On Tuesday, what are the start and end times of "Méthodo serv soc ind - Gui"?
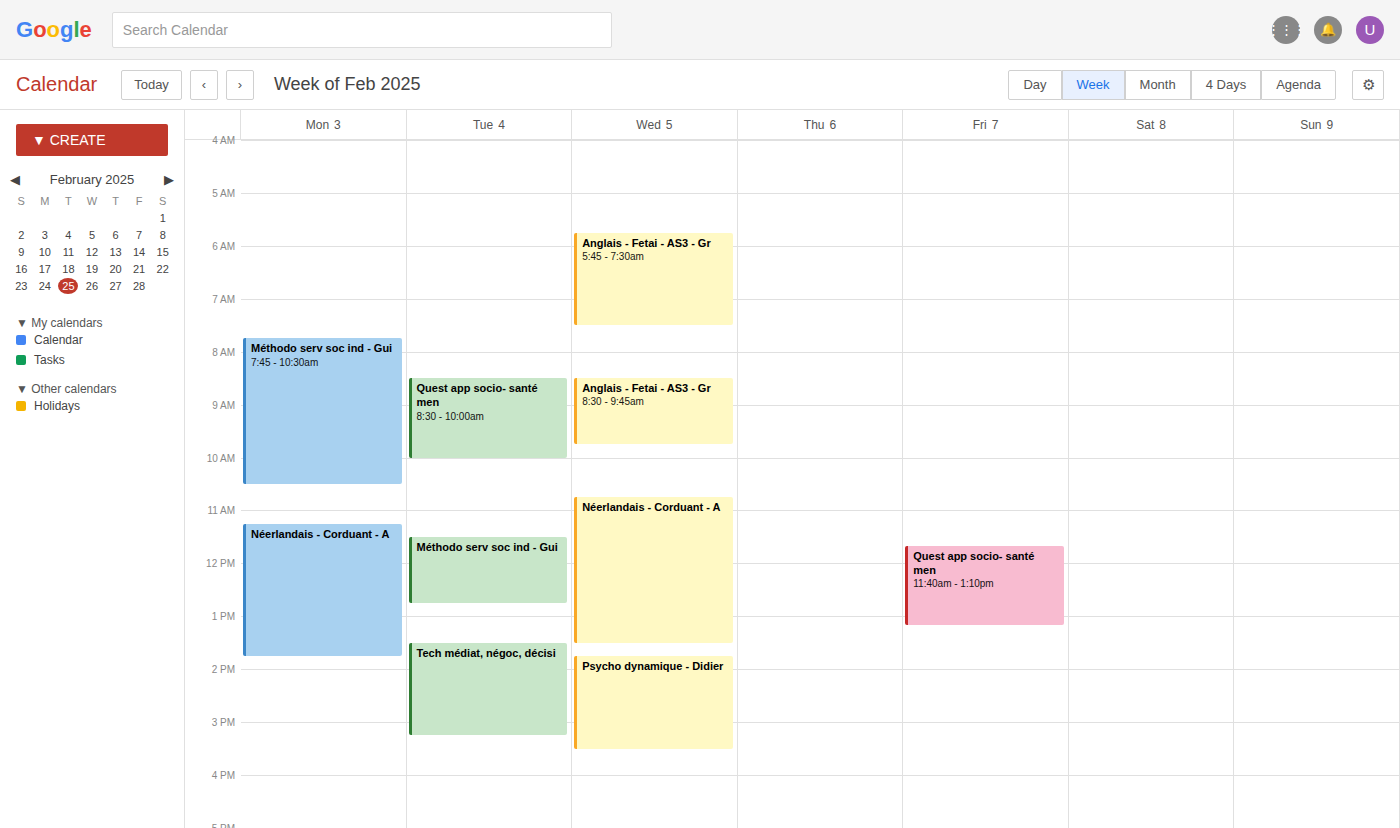
11:30 AM to 12:45 PM